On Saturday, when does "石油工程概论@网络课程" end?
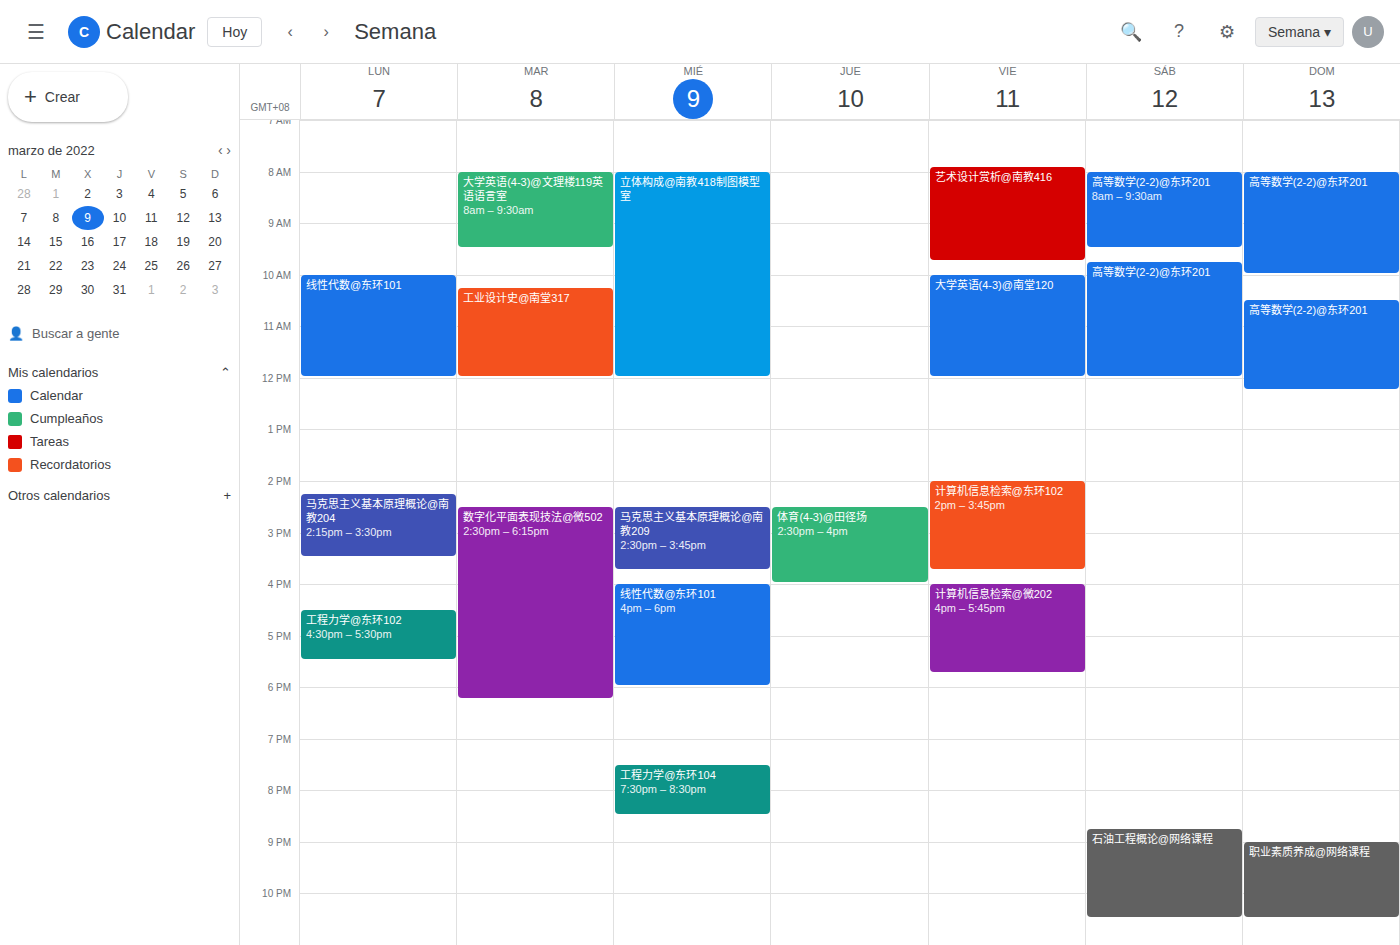
10:30 PM